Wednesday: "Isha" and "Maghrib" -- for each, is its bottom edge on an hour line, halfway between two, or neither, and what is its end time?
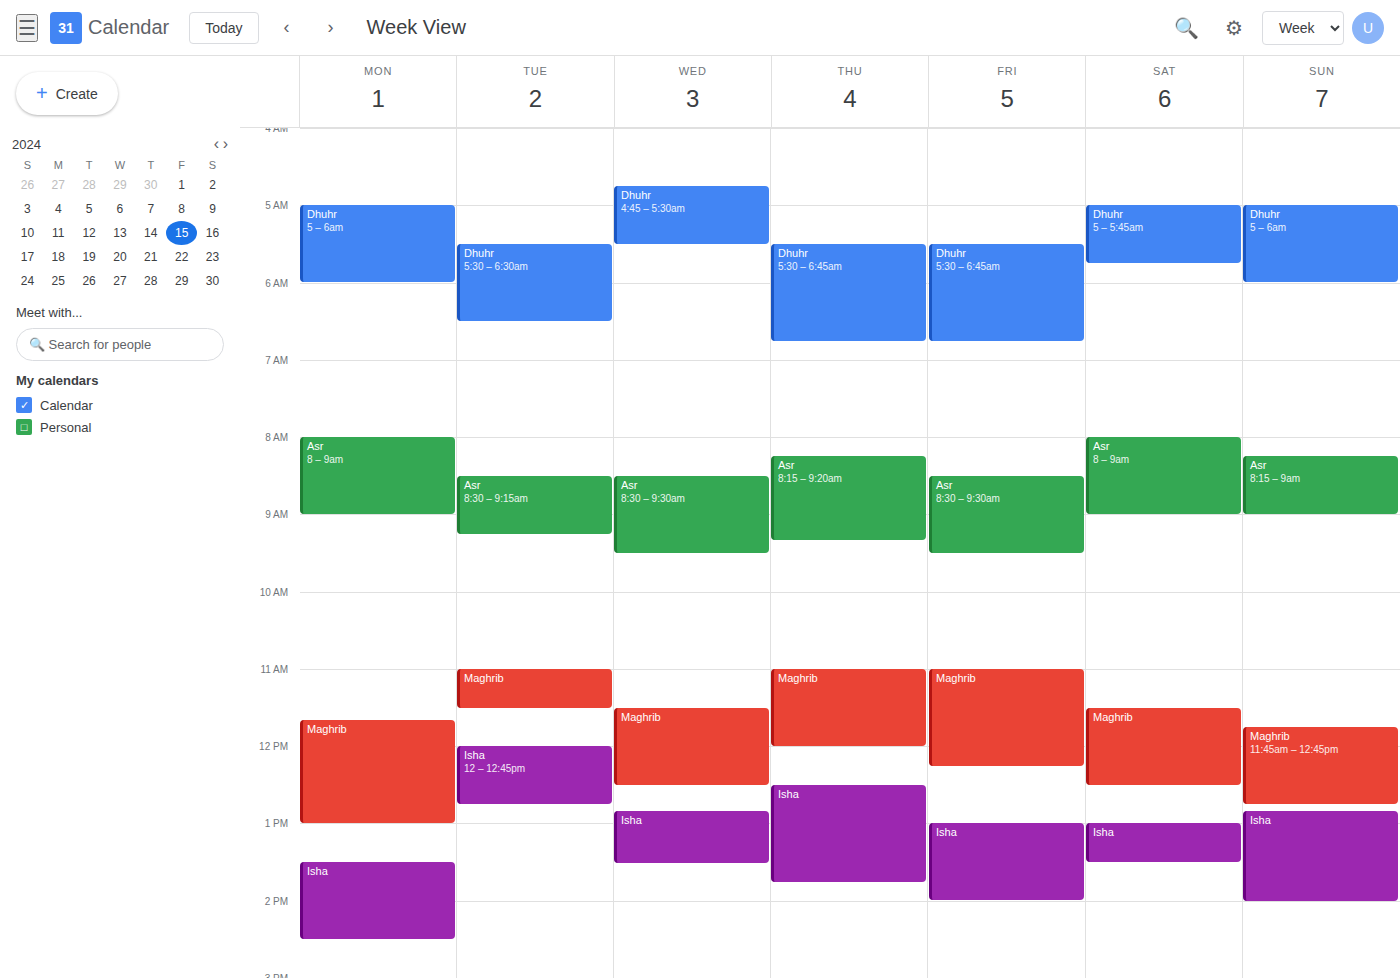
"Isha": 1:30 PM, halfway between the 1 PM and 2 PM lines. "Maghrib": 12:30 PM, halfway between the 12 PM and 1 PM lines.